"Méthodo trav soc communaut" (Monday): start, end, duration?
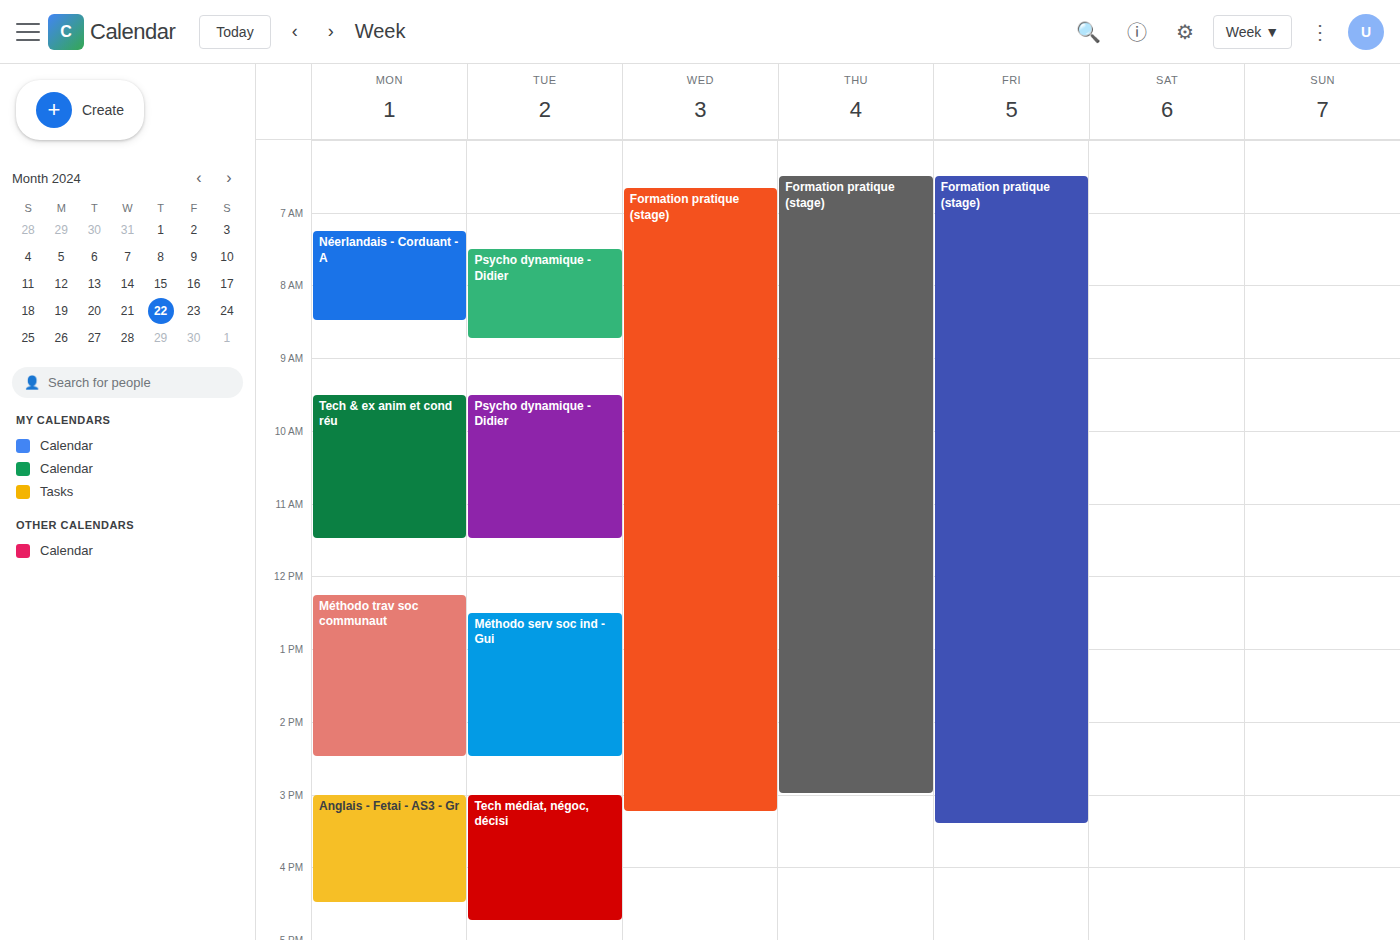
12:15 to 14:30, 2 hours 15 minutes